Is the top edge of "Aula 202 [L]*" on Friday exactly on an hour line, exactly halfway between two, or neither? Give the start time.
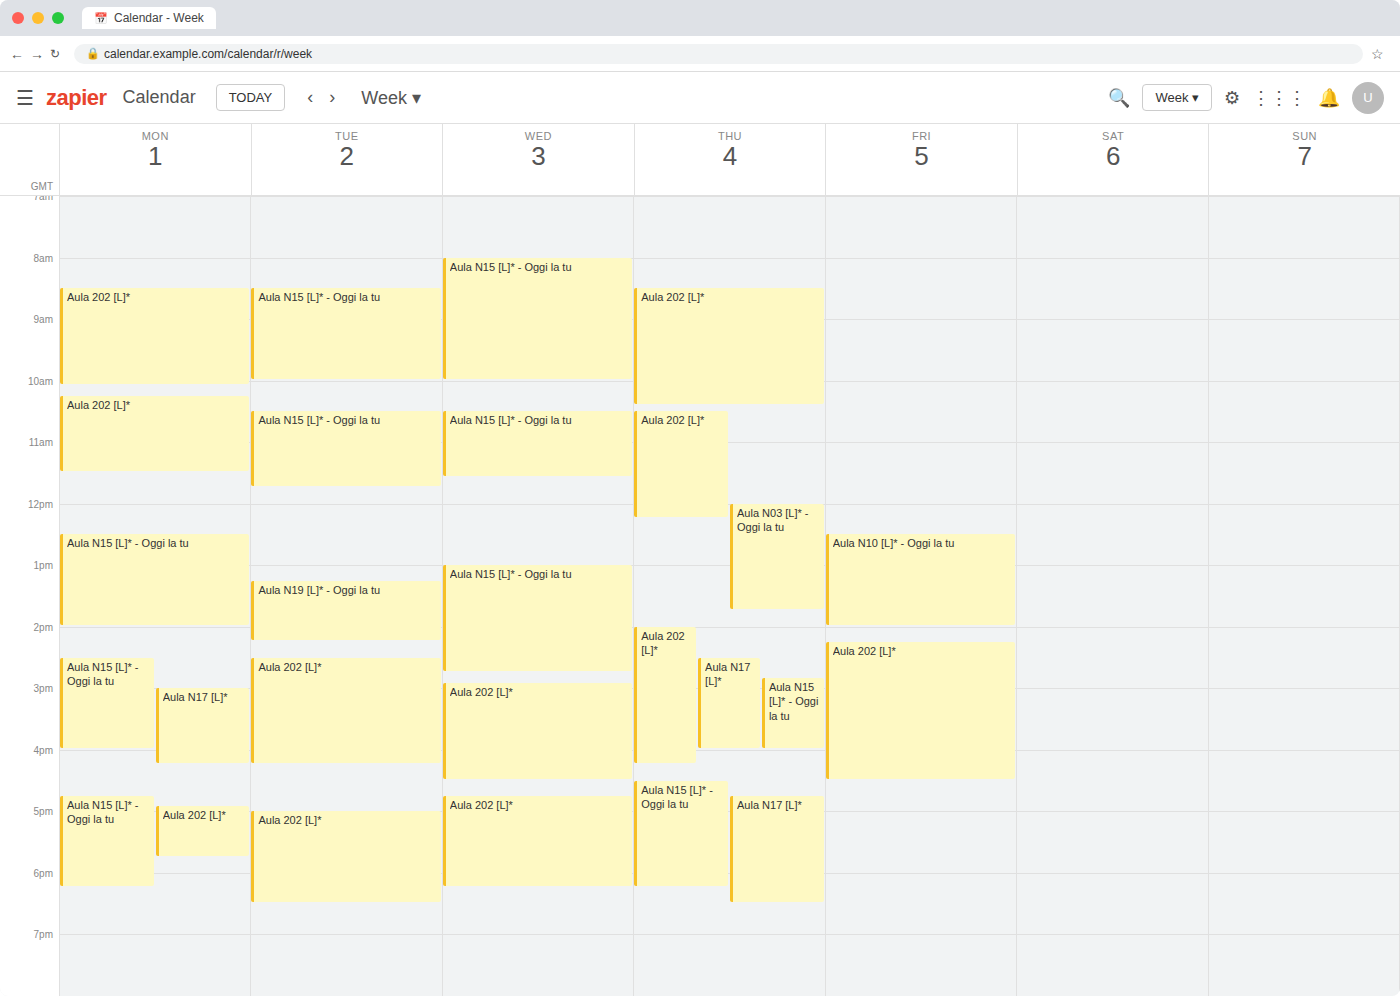
2:15 PM -- neither: a quarter of the way from the 2 PM line to the 3 PM line.